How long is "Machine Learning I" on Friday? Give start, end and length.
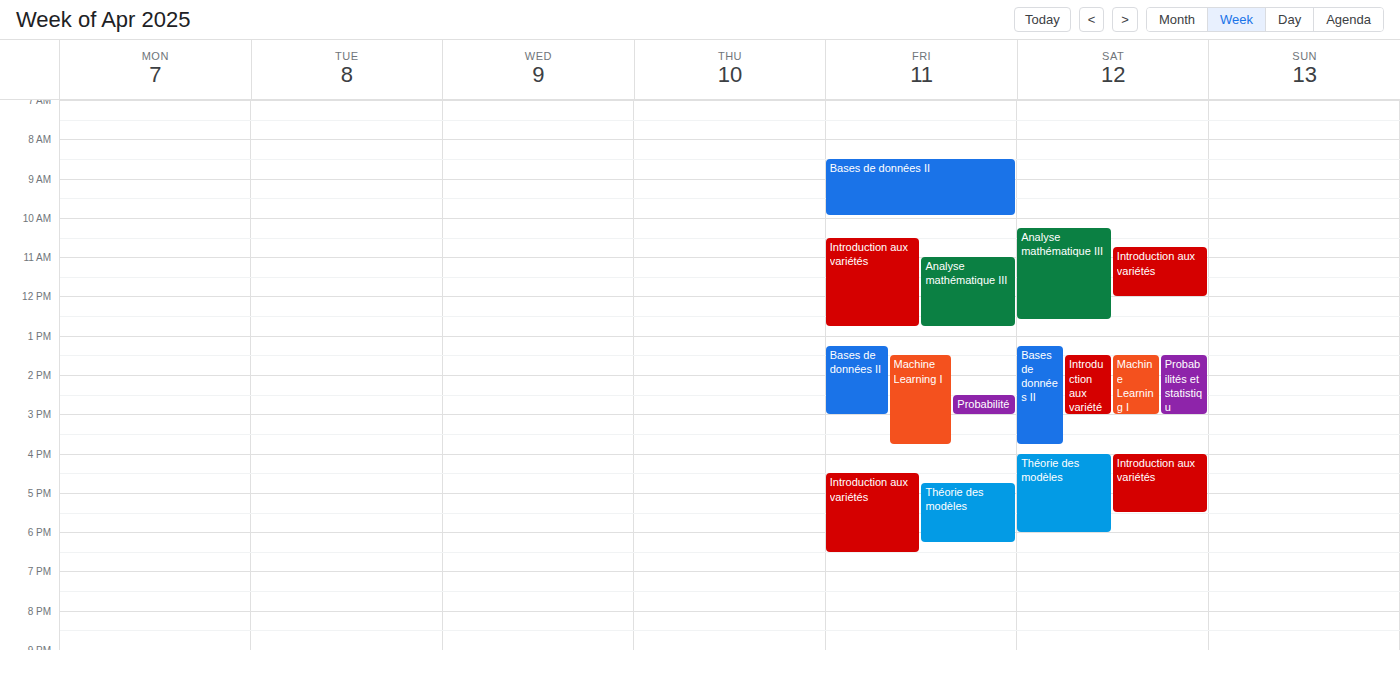
1:30 PM to 3:45 PM, 2 hours 15 minutes